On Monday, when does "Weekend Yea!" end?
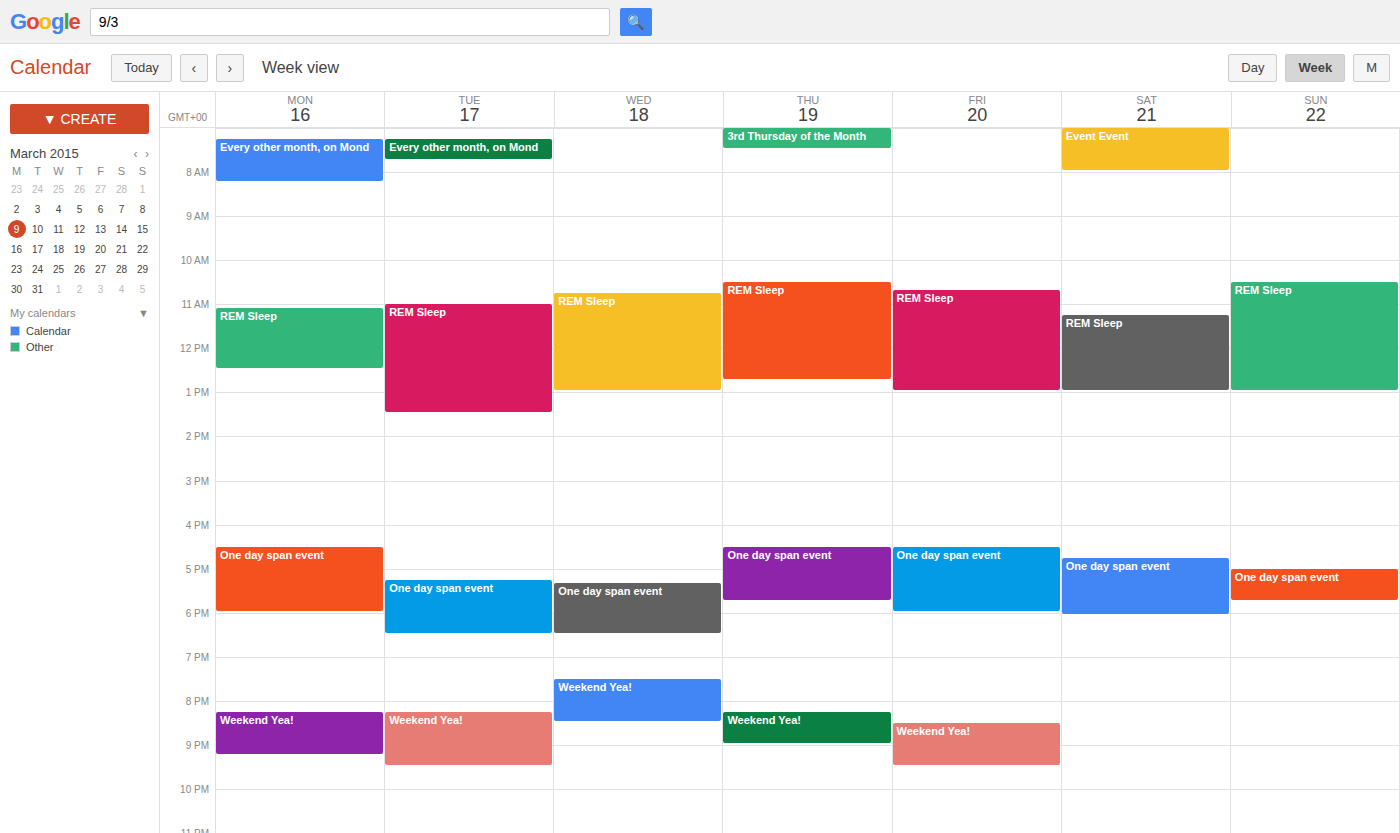
21:15